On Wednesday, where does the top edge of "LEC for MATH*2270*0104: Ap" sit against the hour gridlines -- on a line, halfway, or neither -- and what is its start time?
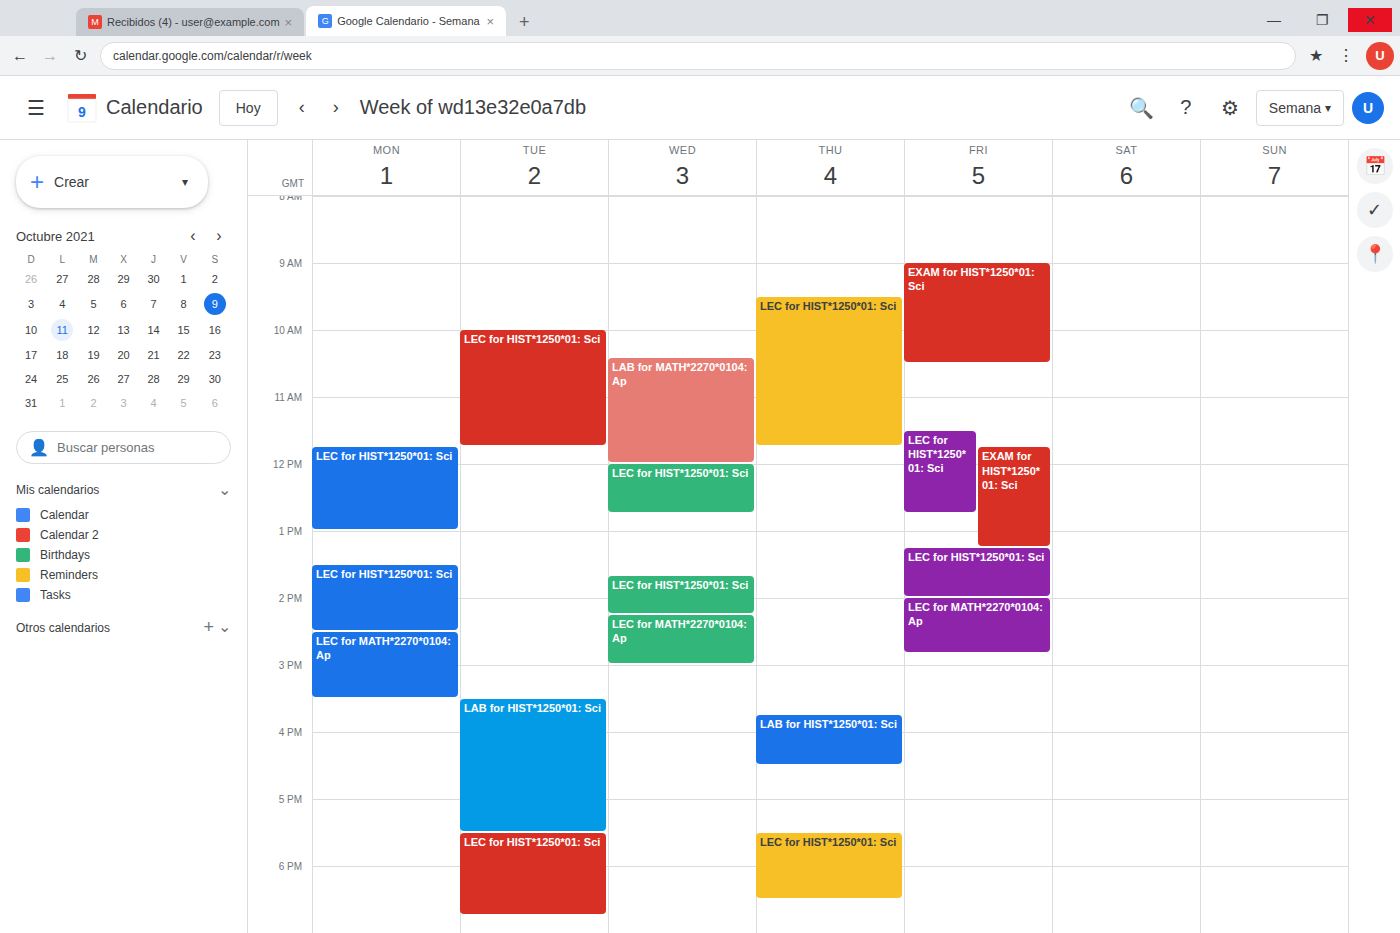
2:15 PM -- neither: a quarter of the way from the 2 PM line to the 3 PM line.